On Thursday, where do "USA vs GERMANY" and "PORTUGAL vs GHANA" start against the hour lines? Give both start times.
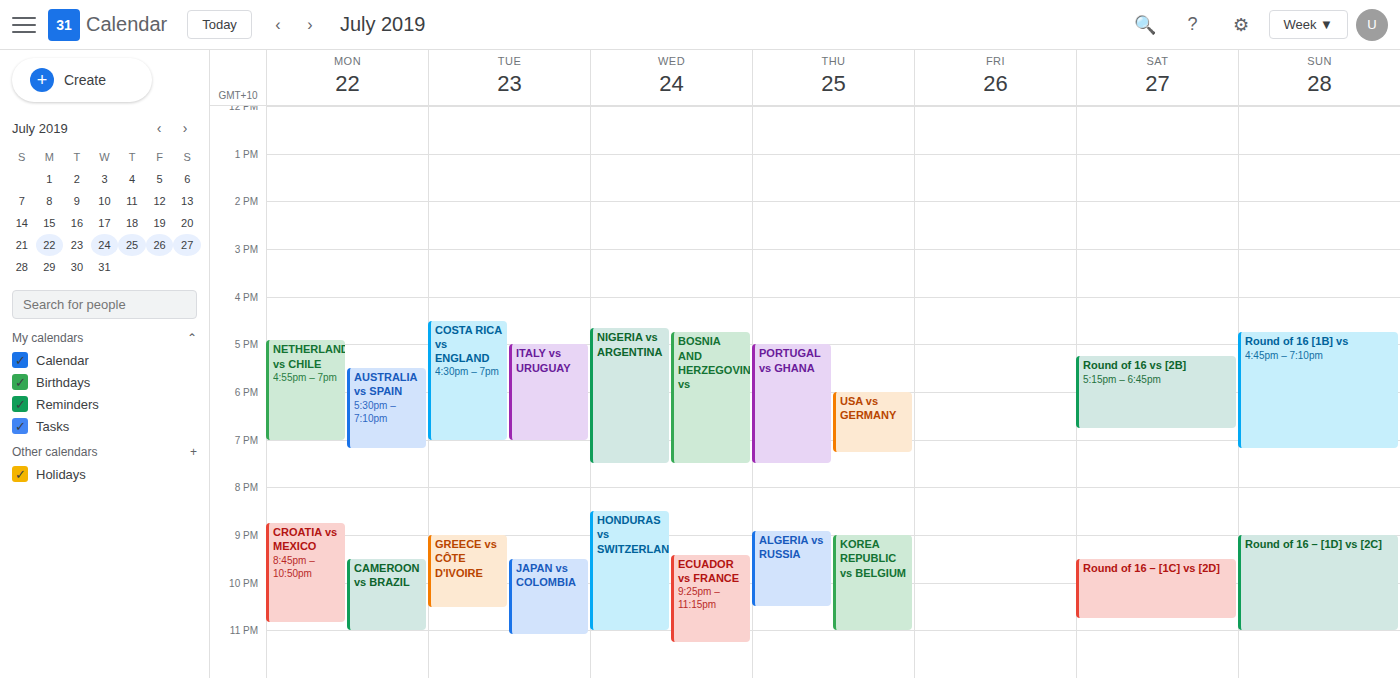
"USA vs GERMANY": 6:00 PM, exactly on the 6 PM line. "PORTUGAL vs GHANA": 5:00 PM, exactly on the 5 PM line.